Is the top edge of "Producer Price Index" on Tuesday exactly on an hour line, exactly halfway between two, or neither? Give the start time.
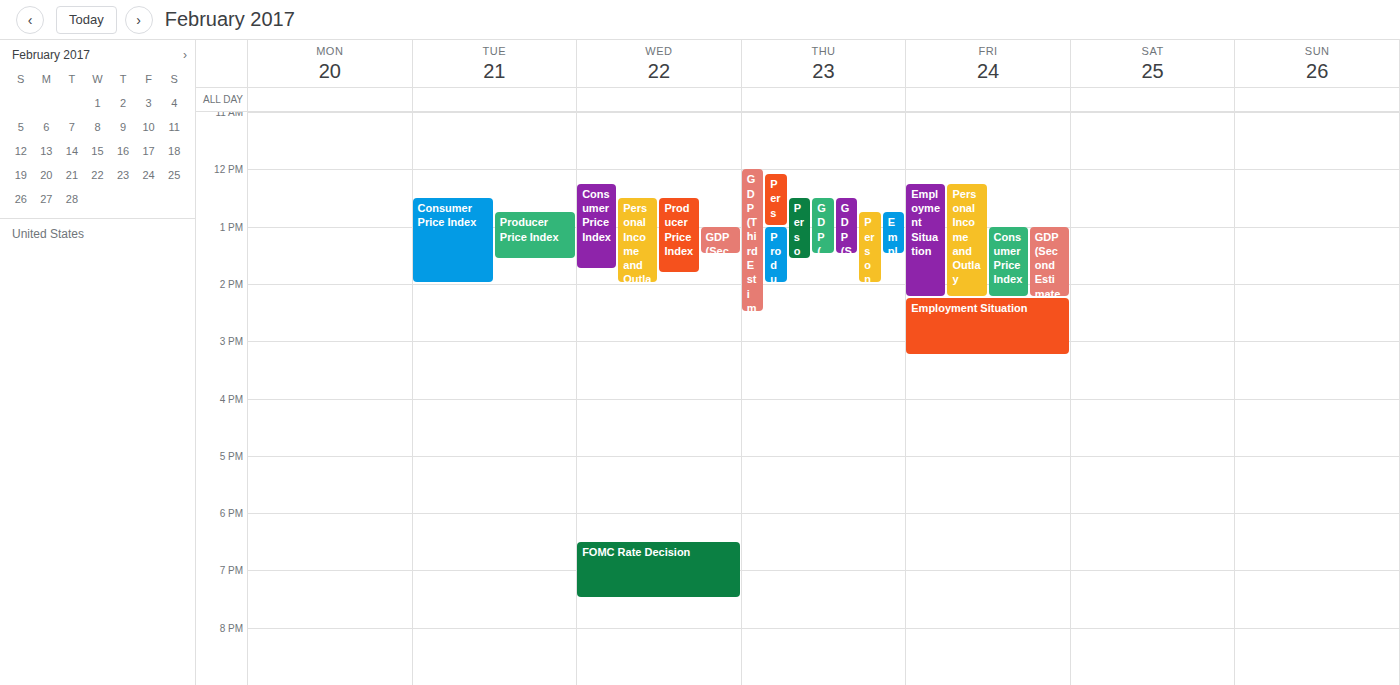
12:45 PM -- neither: three quarters of the way from the 12 PM line to the 1 PM line.